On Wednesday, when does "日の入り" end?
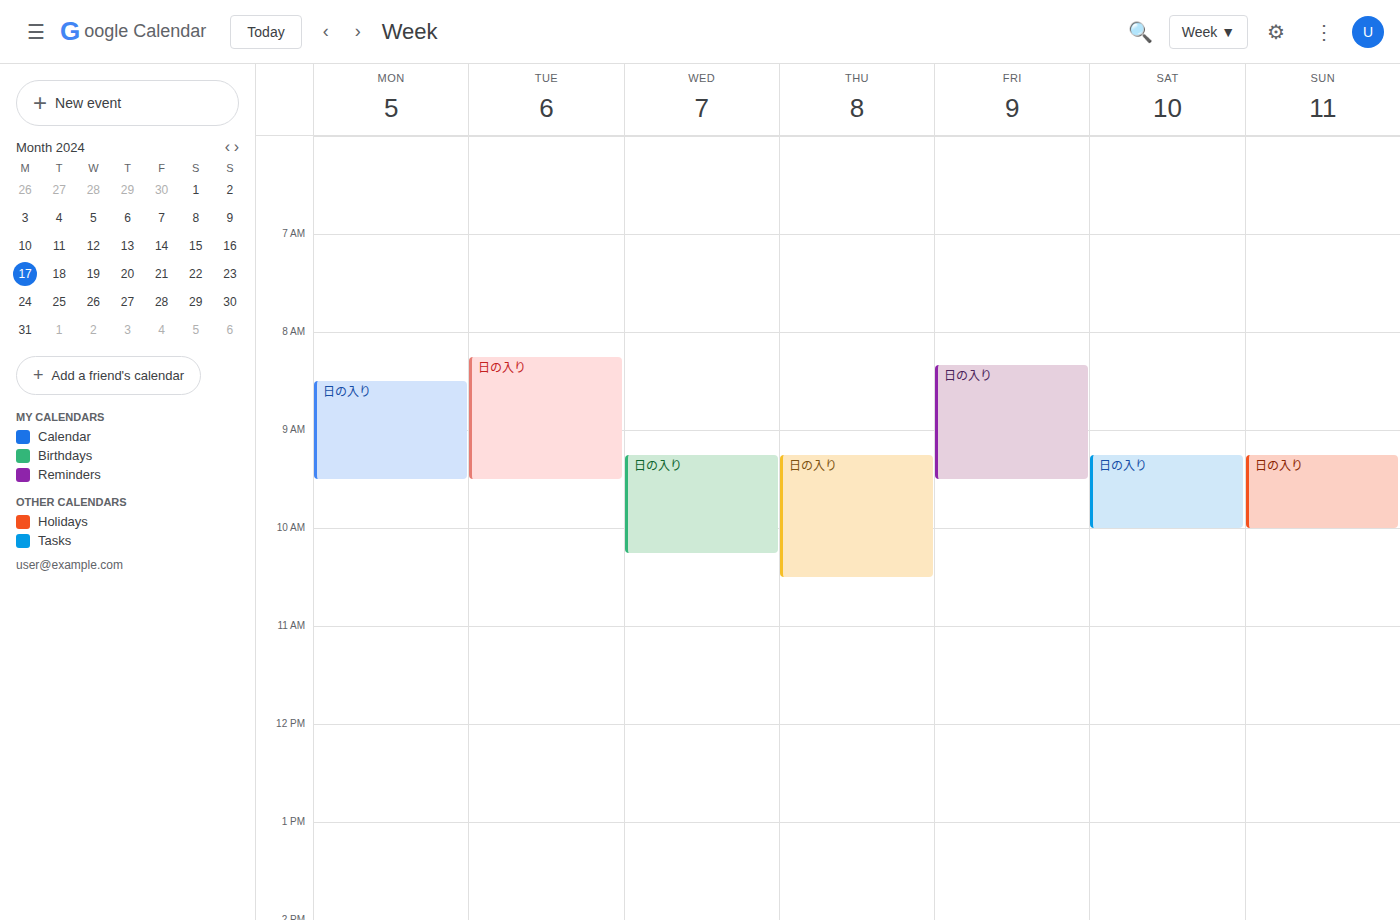
10:15 AM